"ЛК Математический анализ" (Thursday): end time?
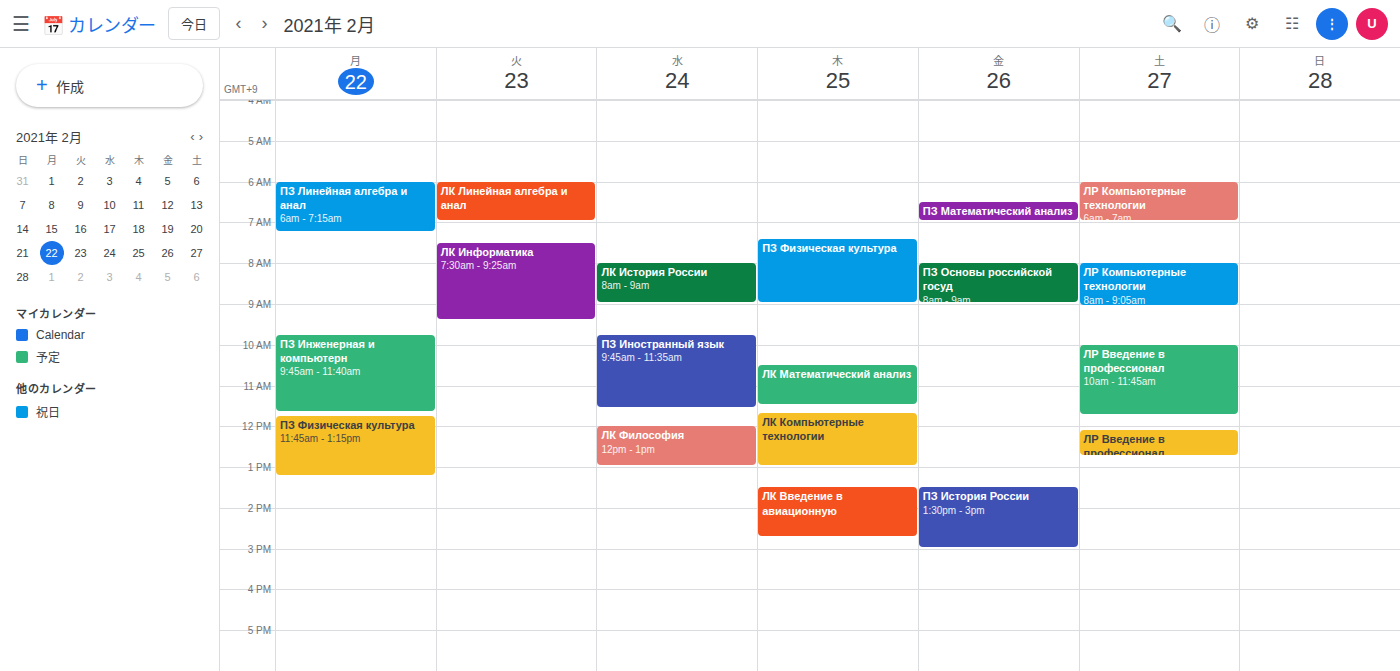
11:30 AM